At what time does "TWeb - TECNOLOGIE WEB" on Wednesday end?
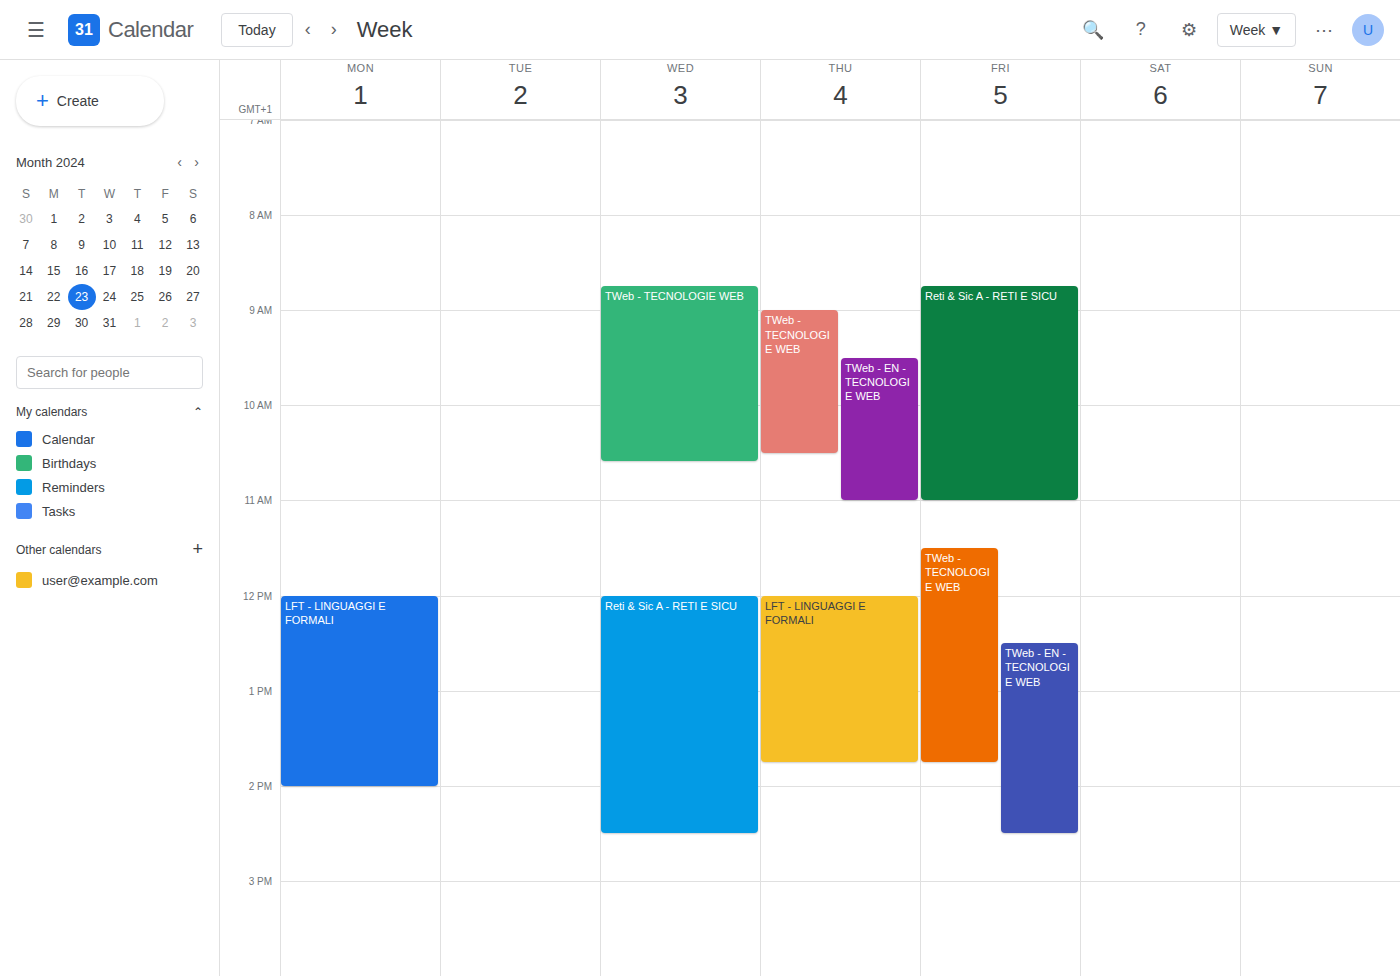
10:35 AM